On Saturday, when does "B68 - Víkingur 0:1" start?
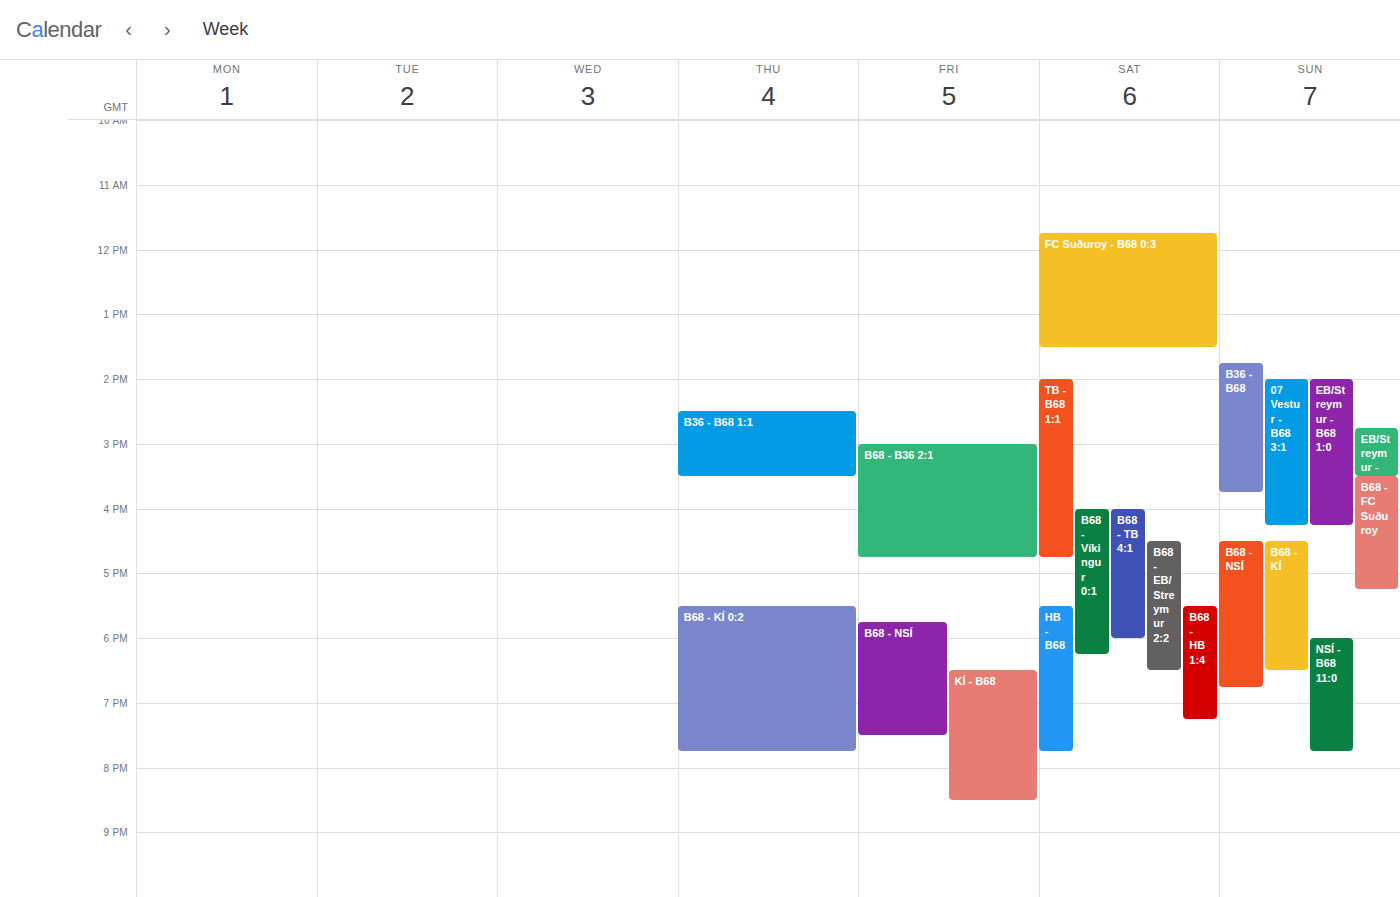
4:00 PM